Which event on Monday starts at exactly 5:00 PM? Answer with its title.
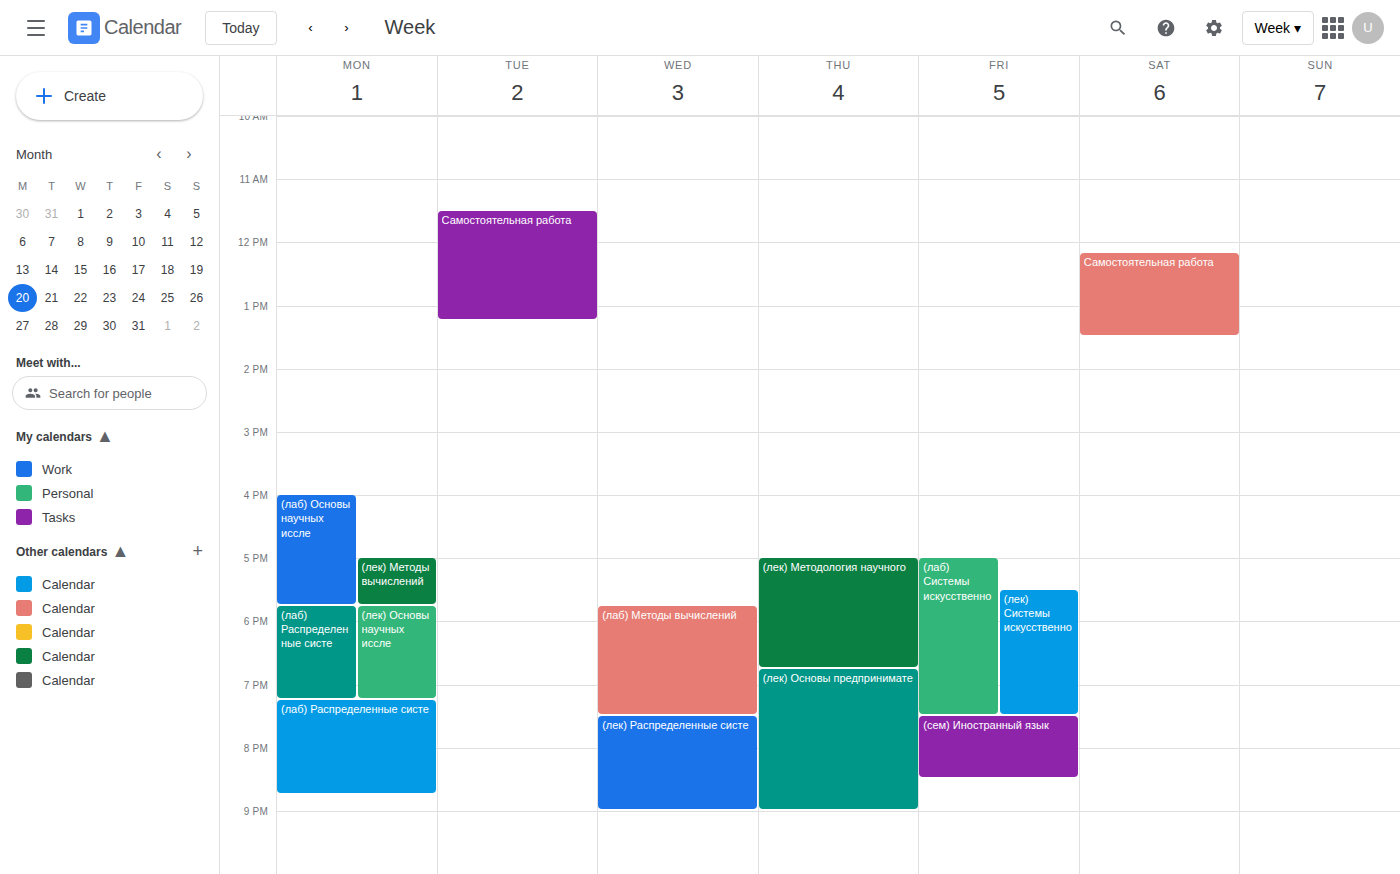
"(лек) Методы вычислений"